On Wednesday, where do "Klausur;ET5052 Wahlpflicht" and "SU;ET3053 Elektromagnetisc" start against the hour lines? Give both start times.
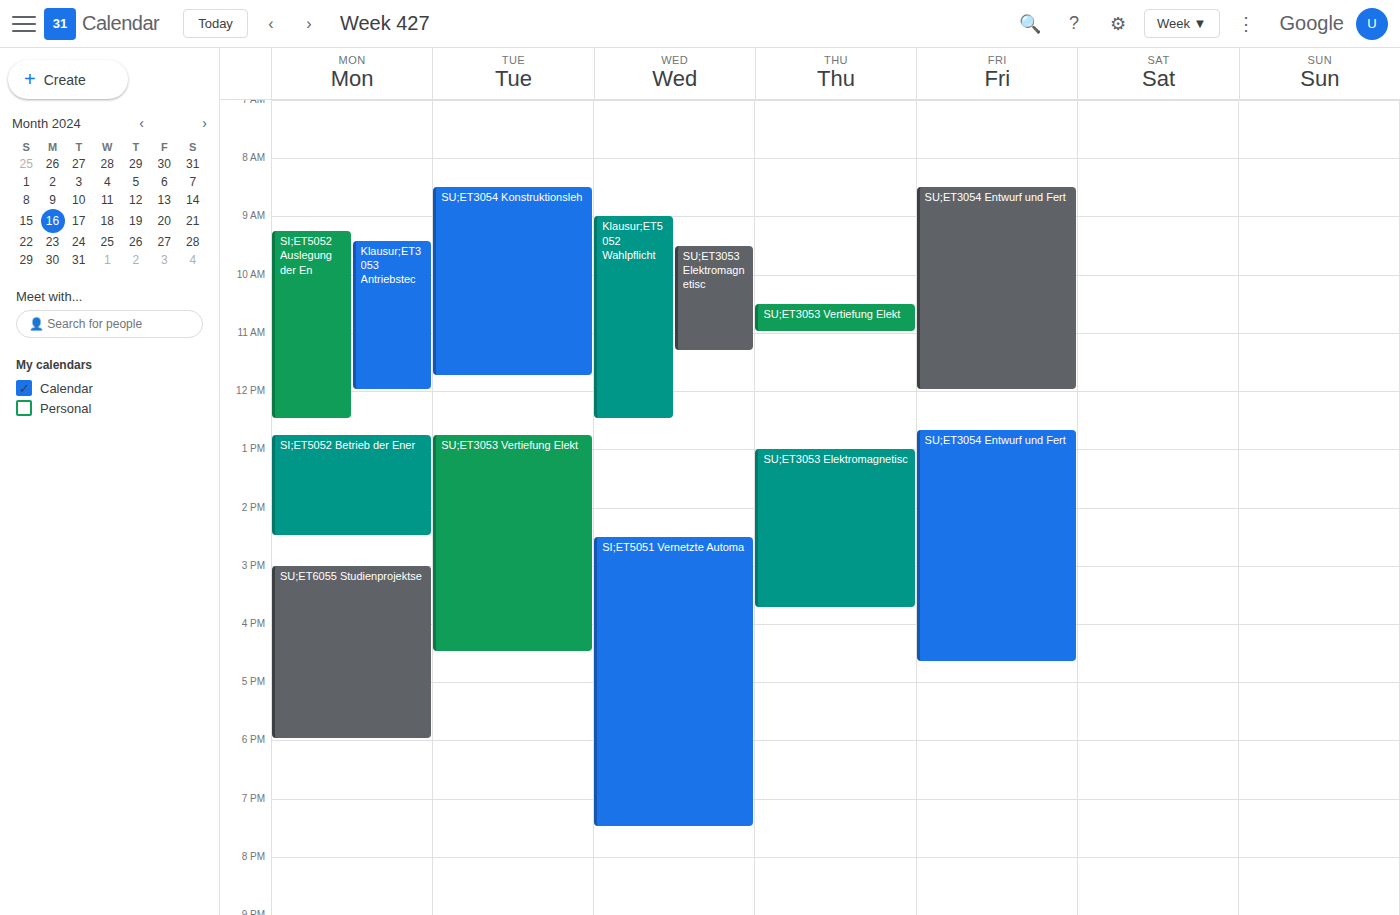
"Klausur;ET5052 Wahlpflicht": 9:00 AM, exactly on the 9 AM line. "SU;ET3053 Elektromagnetisc": 9:30 AM, halfway between the 9 AM and 10 AM lines.